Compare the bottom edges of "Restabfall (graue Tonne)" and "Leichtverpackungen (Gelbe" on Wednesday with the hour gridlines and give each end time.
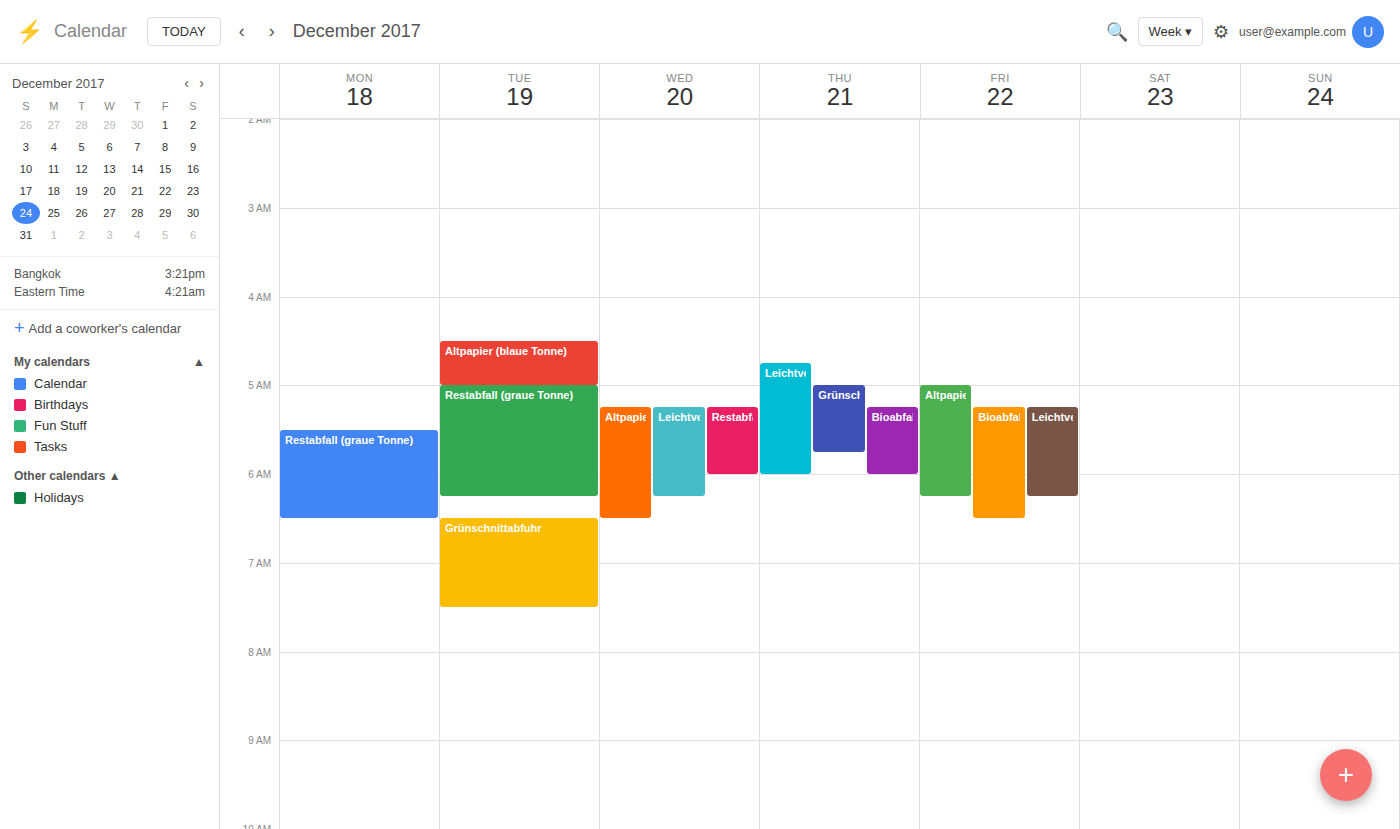
"Restabfall (graue Tonne)": 6:00 AM, exactly on the 6 AM line. "Leichtverpackungen (Gelbe": 6:15 AM, neither: a quarter of the way from the 6 AM line to the 7 AM line.